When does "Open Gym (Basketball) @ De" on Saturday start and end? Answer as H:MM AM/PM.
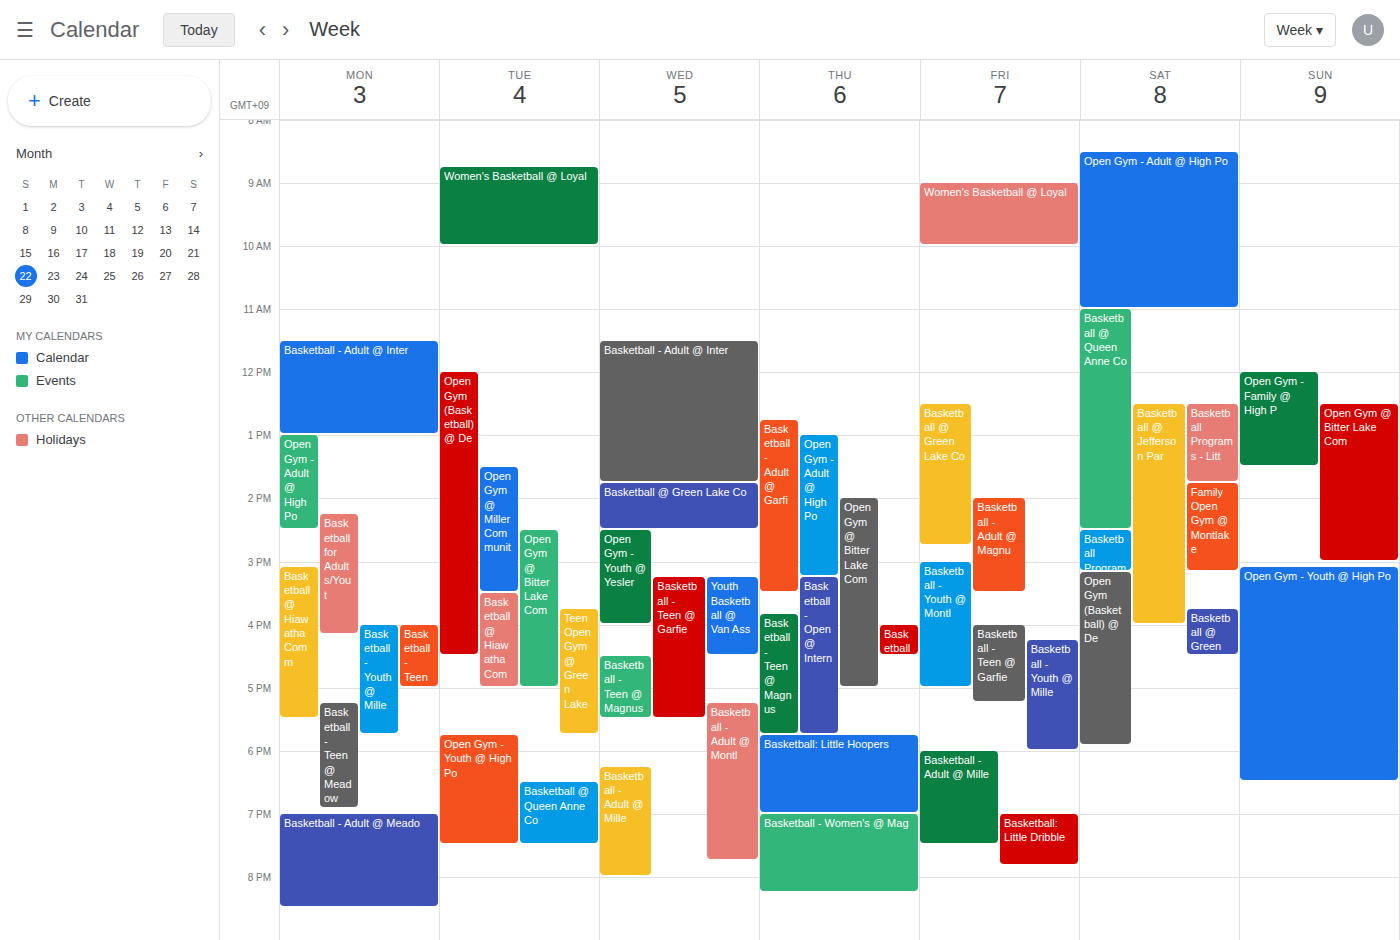
3:10 PM to 5:55 PM